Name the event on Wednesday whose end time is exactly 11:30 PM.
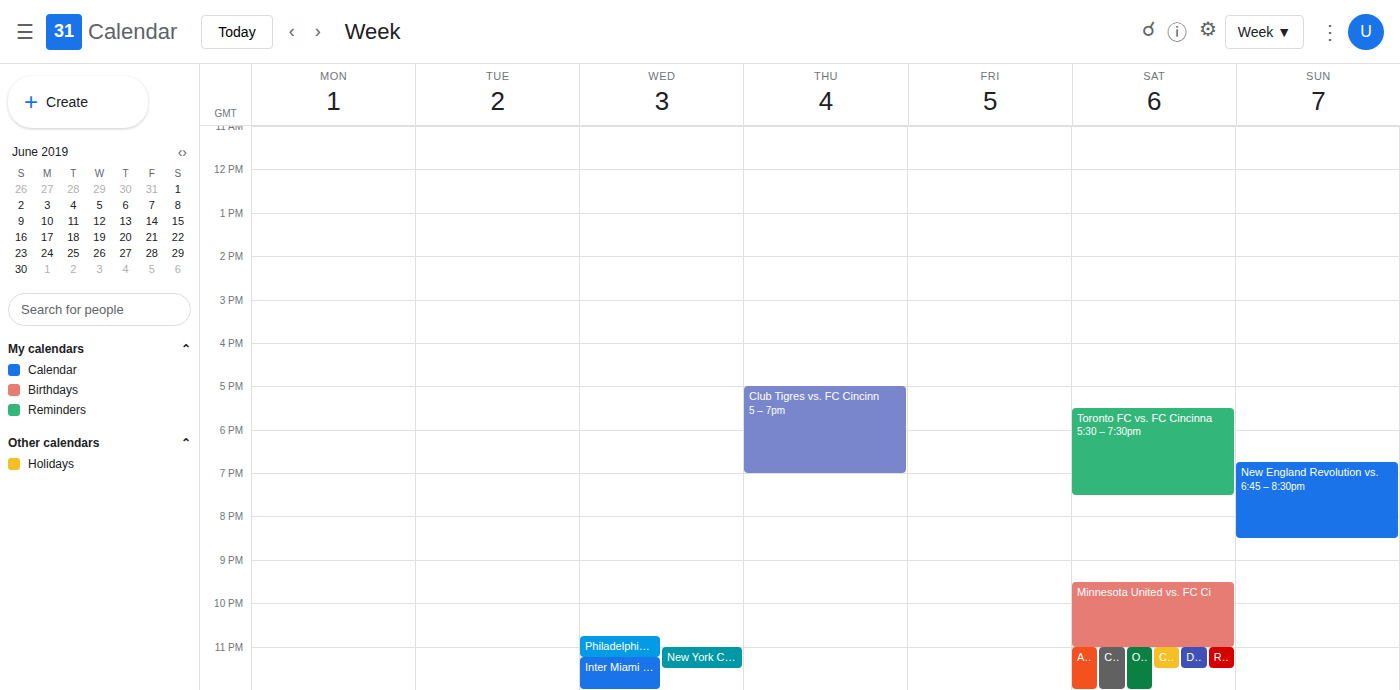
"New York City FC vs. FC Ci"